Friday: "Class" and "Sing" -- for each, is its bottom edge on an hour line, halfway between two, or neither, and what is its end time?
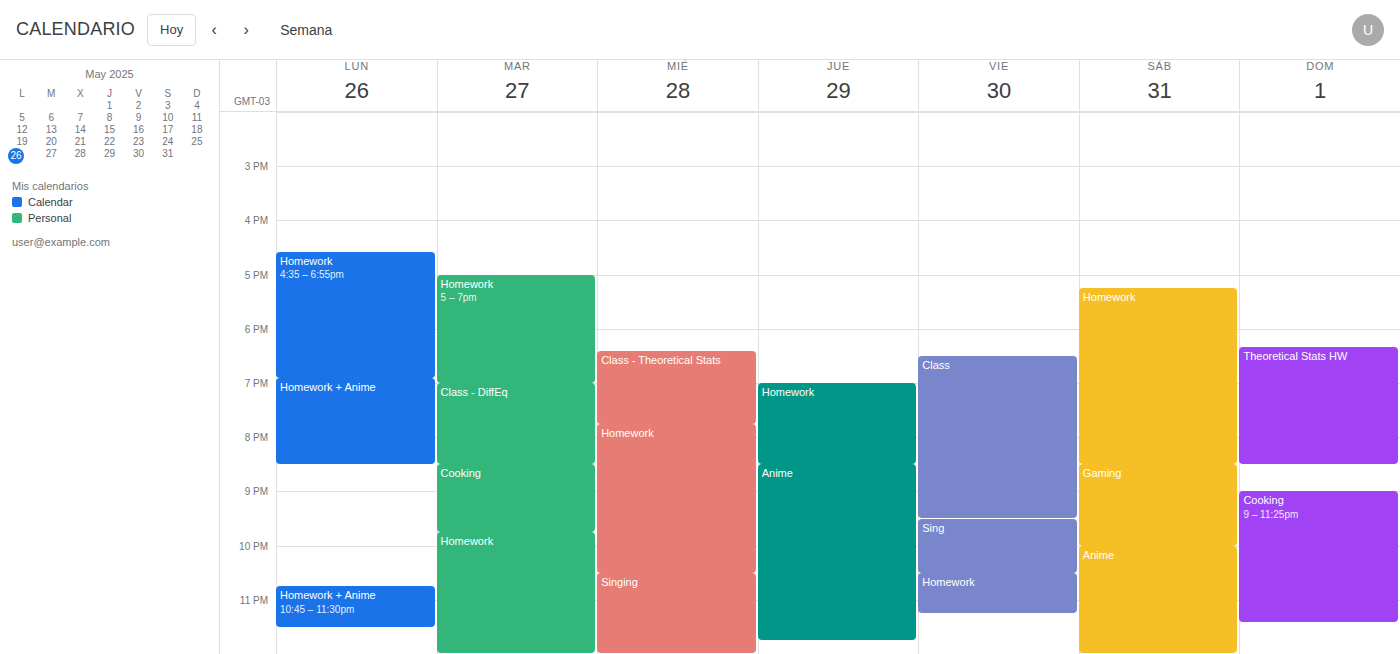
"Class": 9:30 PM, halfway between the 9 PM and 10 PM lines. "Sing": 10:30 PM, halfway between the 10 PM and 11 PM lines.